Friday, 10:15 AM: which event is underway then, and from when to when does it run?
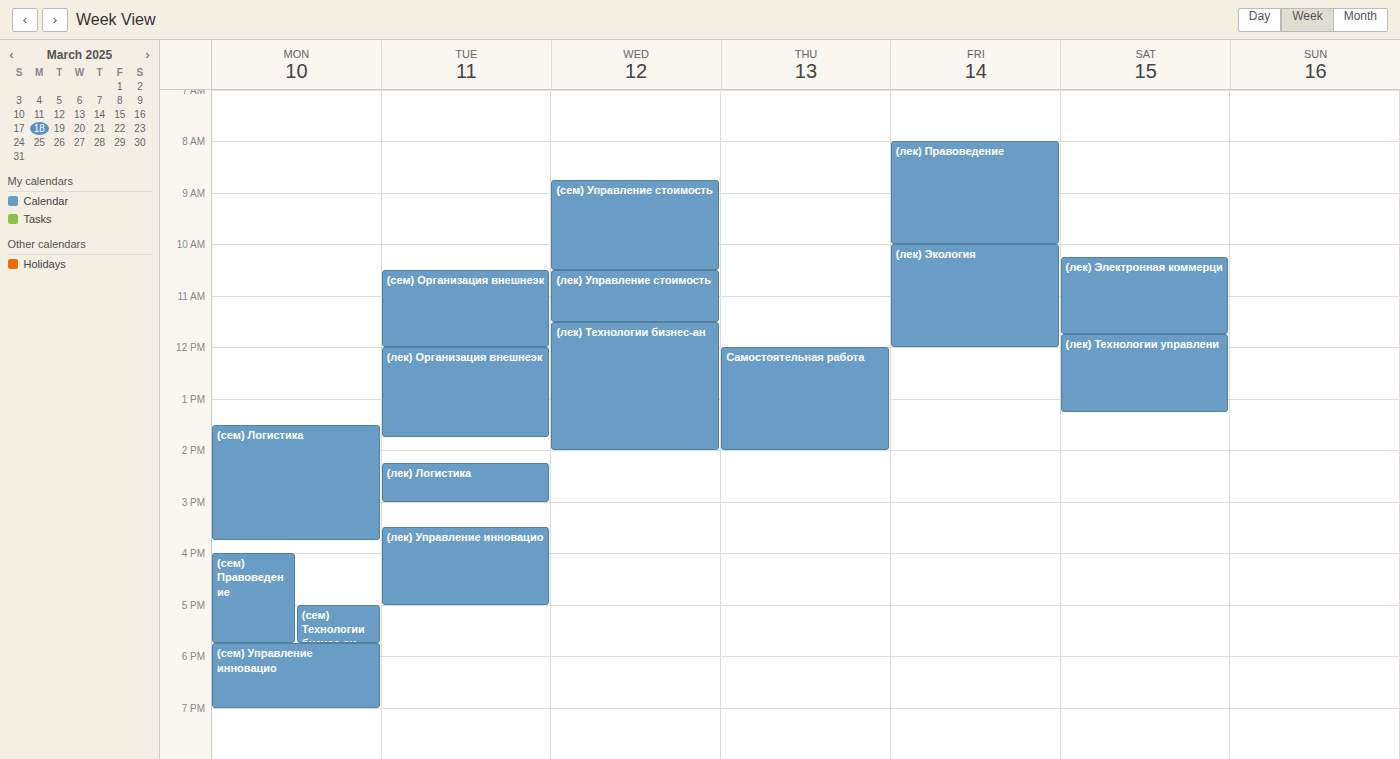
"(лек) Экология", 10:00 AM to 12:00 PM